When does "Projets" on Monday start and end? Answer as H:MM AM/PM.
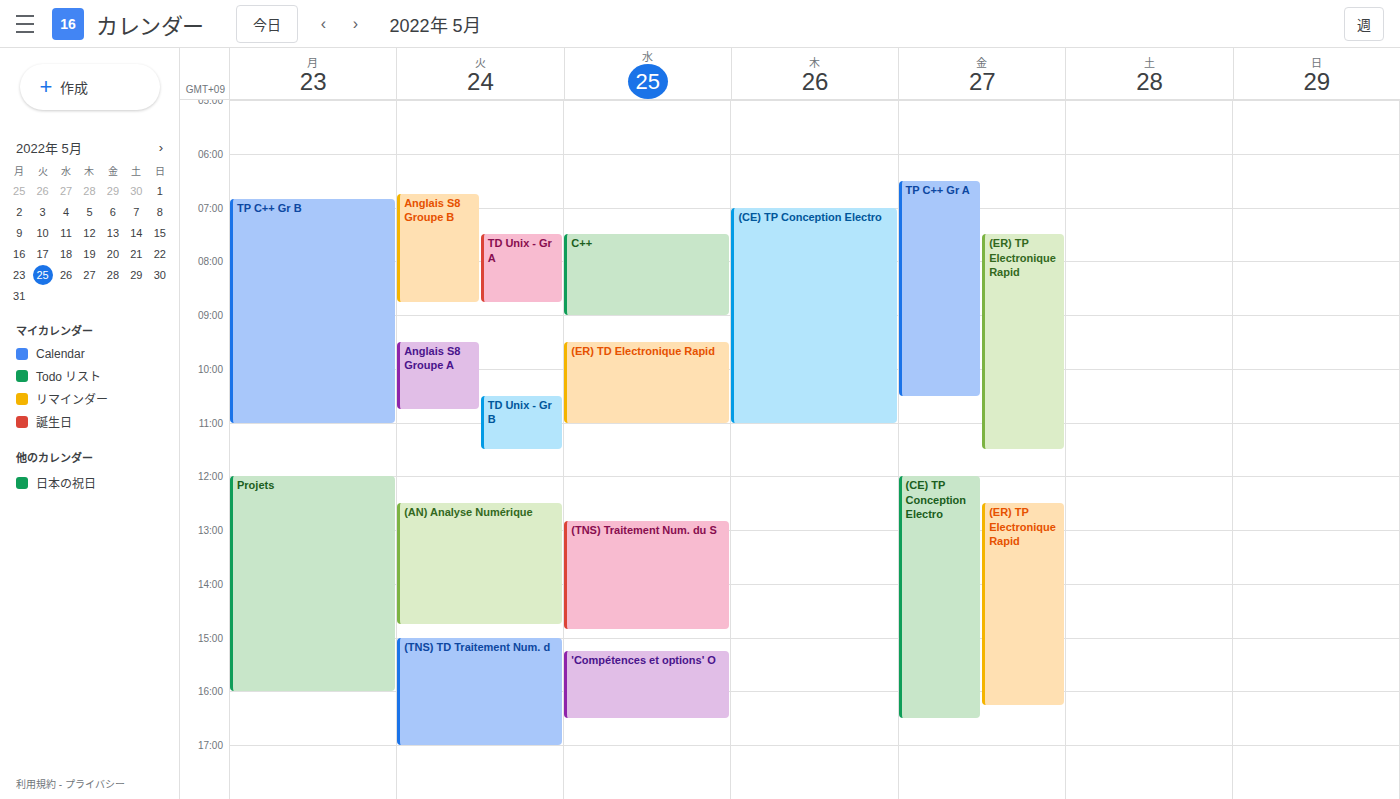
12:00 PM to 4:00 PM